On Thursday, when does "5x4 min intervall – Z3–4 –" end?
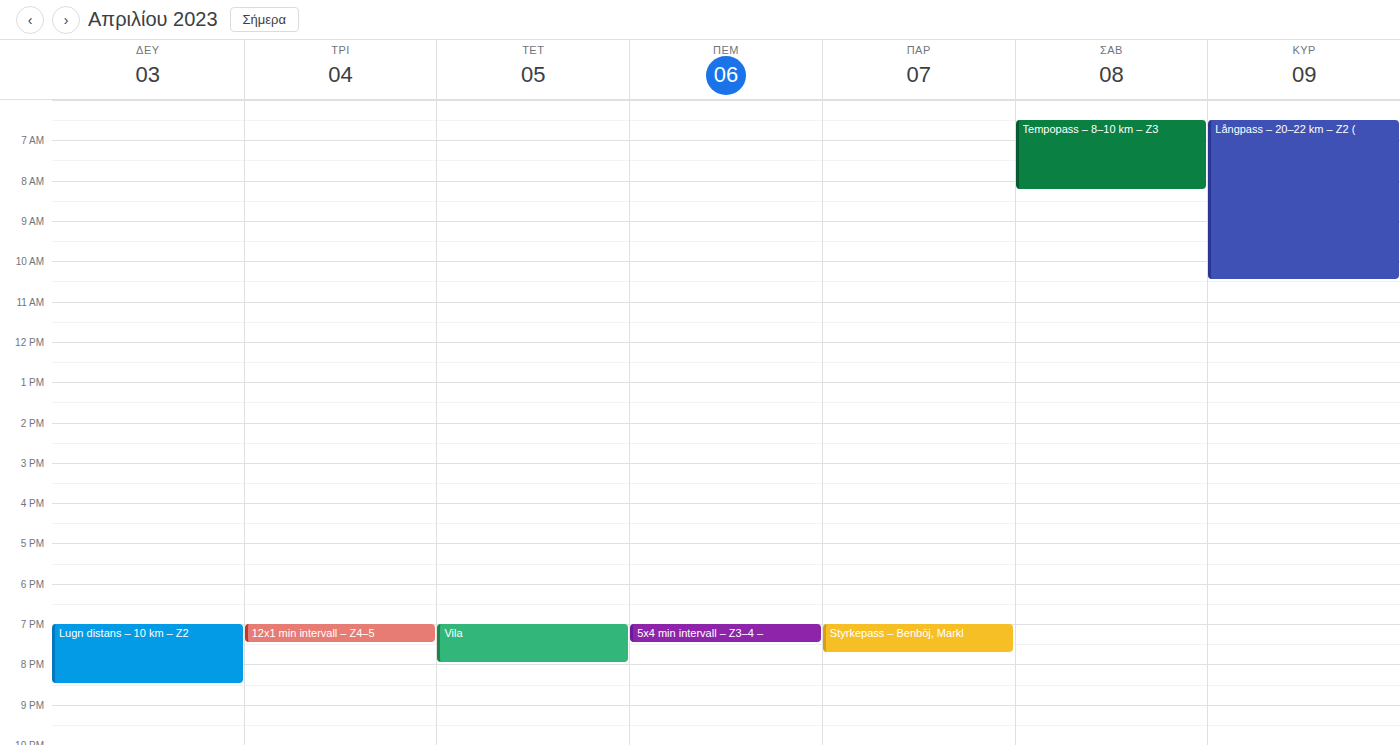
7:30 PM